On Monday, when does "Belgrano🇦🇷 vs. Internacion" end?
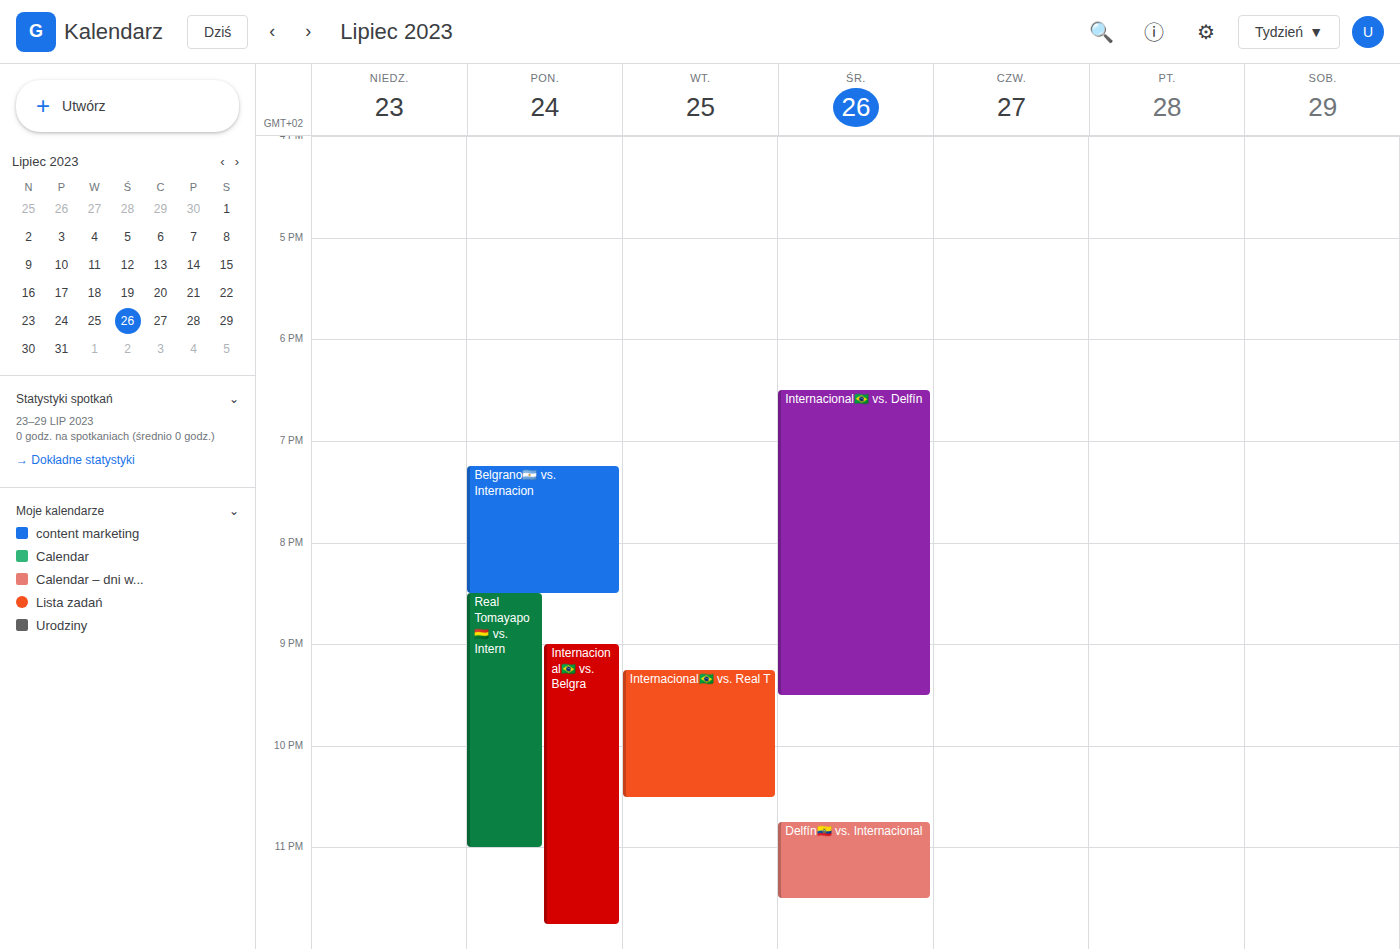
8:30 PM